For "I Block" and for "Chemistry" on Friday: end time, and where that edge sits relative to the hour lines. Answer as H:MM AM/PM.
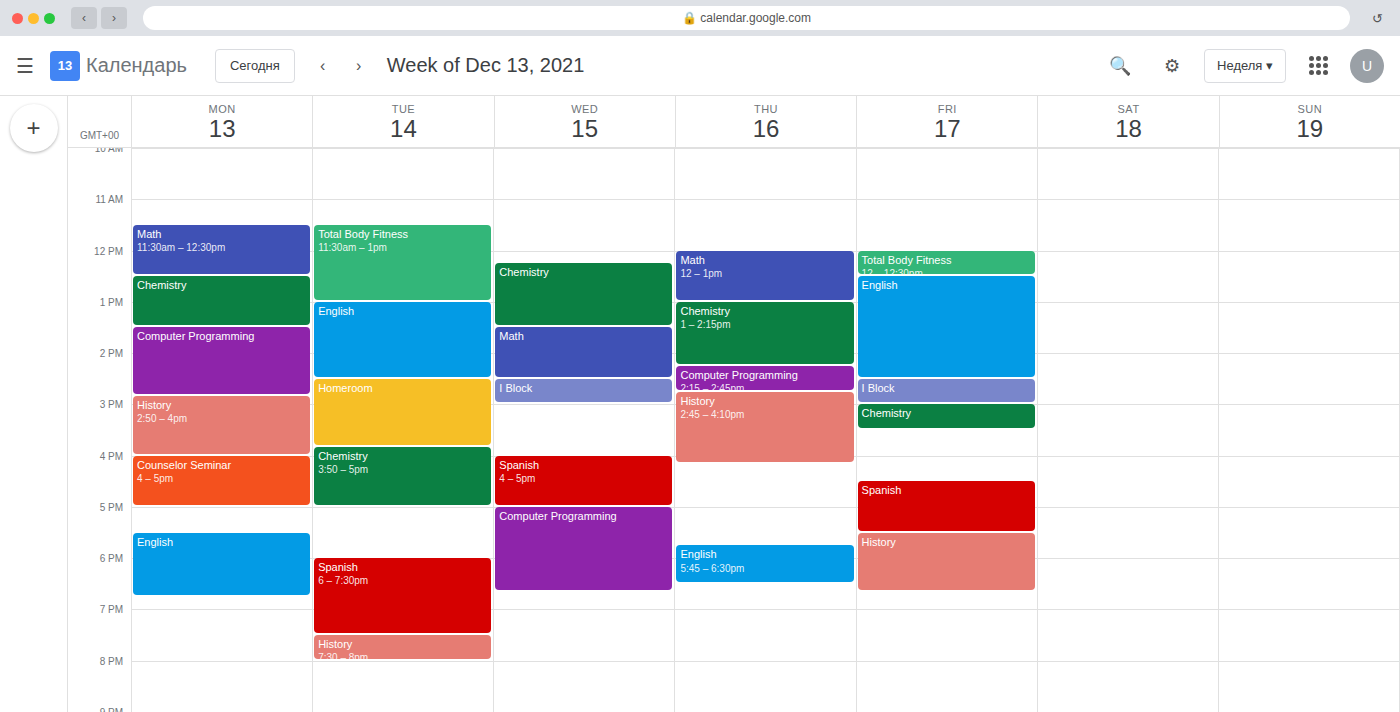
"I Block": 3:00 PM, exactly on the 3 PM line. "Chemistry": 3:30 PM, halfway between the 3 PM and 4 PM lines.